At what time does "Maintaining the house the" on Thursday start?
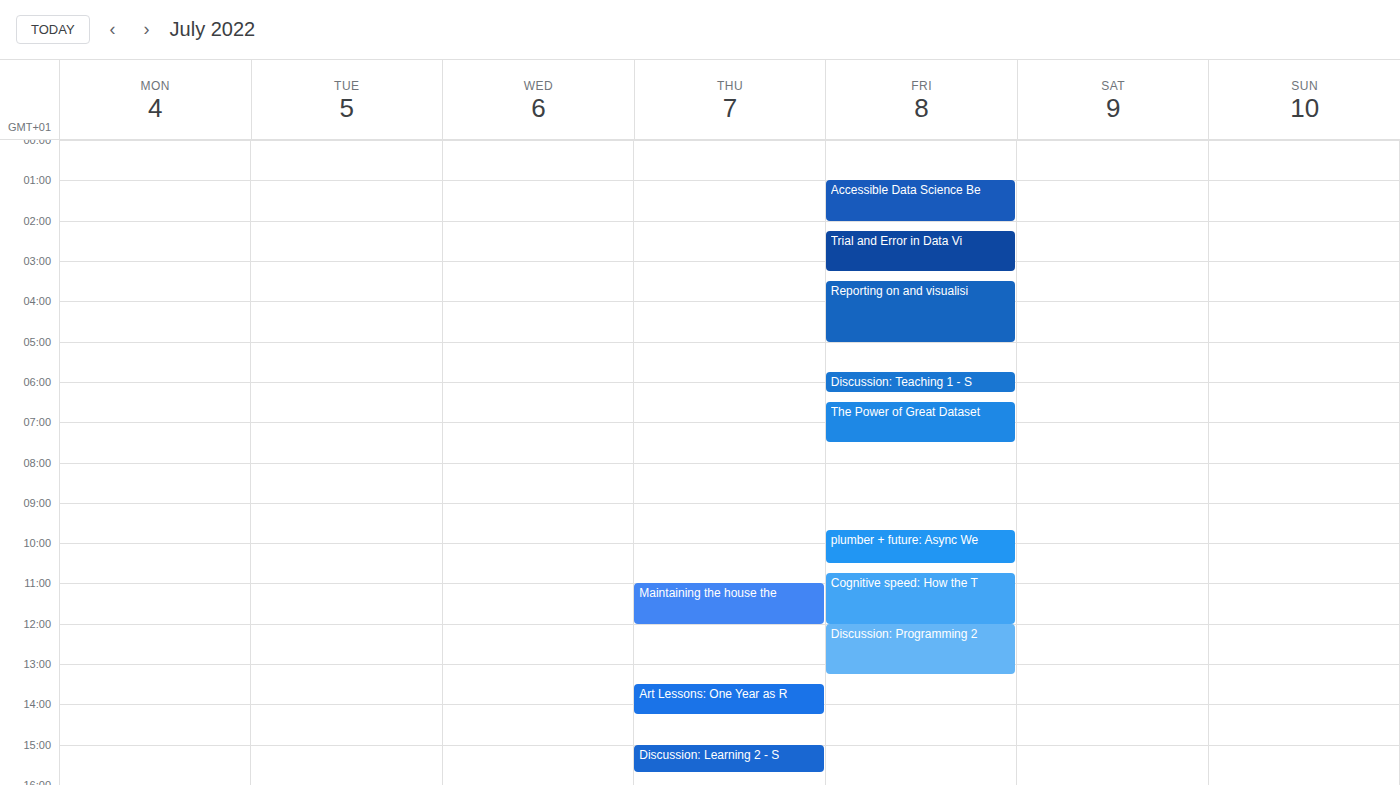
11:00